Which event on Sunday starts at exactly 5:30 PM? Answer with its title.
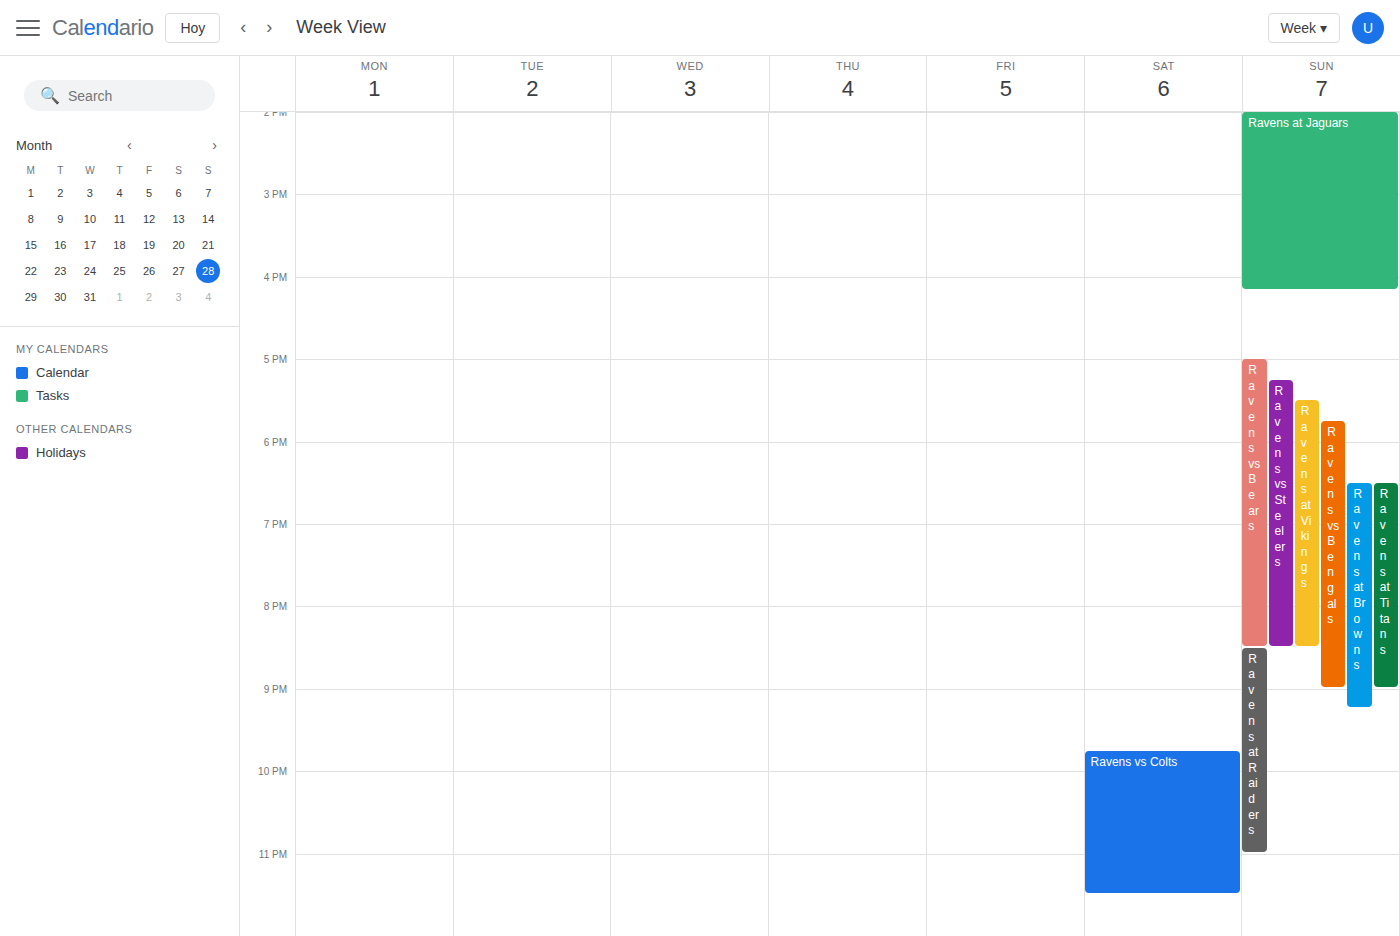
"Ravens at Vikings"